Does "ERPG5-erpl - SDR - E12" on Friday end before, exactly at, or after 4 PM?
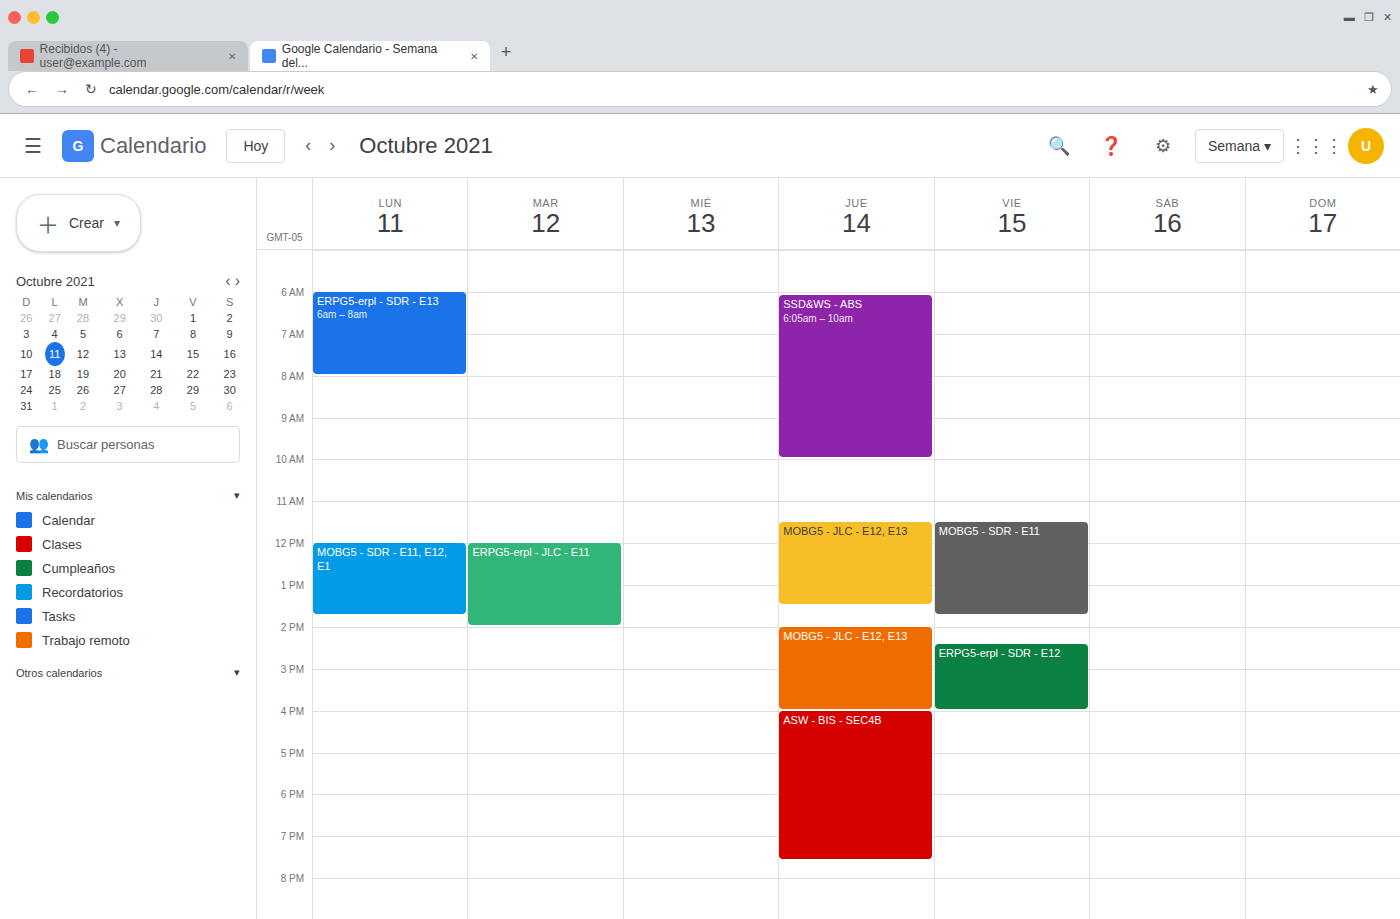
4:00 PM -- exactly at 4 PM, on the 4 PM line.